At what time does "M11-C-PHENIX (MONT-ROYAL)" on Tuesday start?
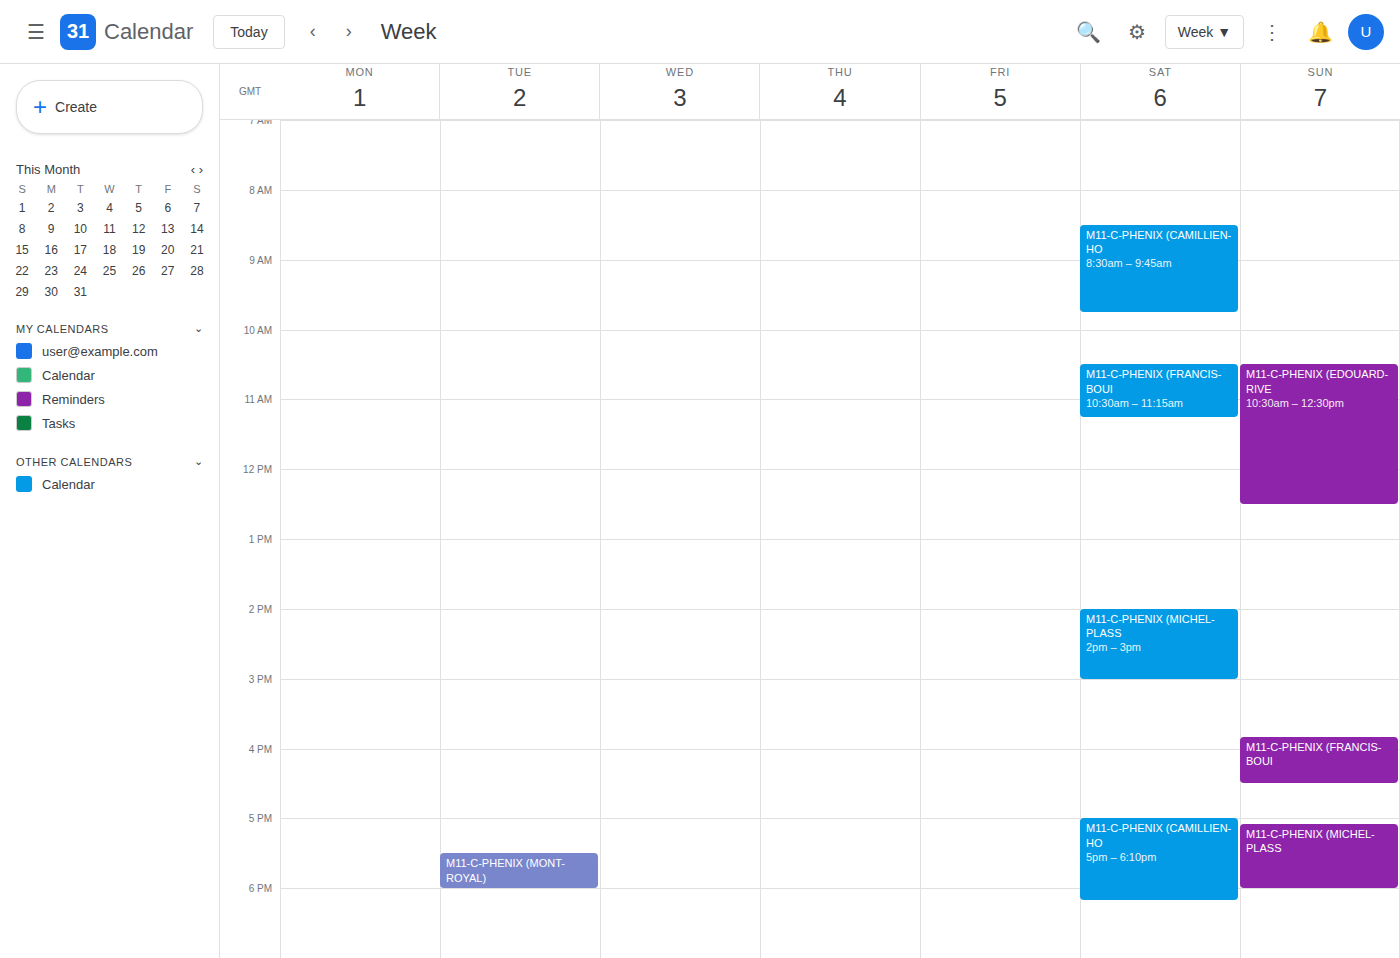
5:30 PM